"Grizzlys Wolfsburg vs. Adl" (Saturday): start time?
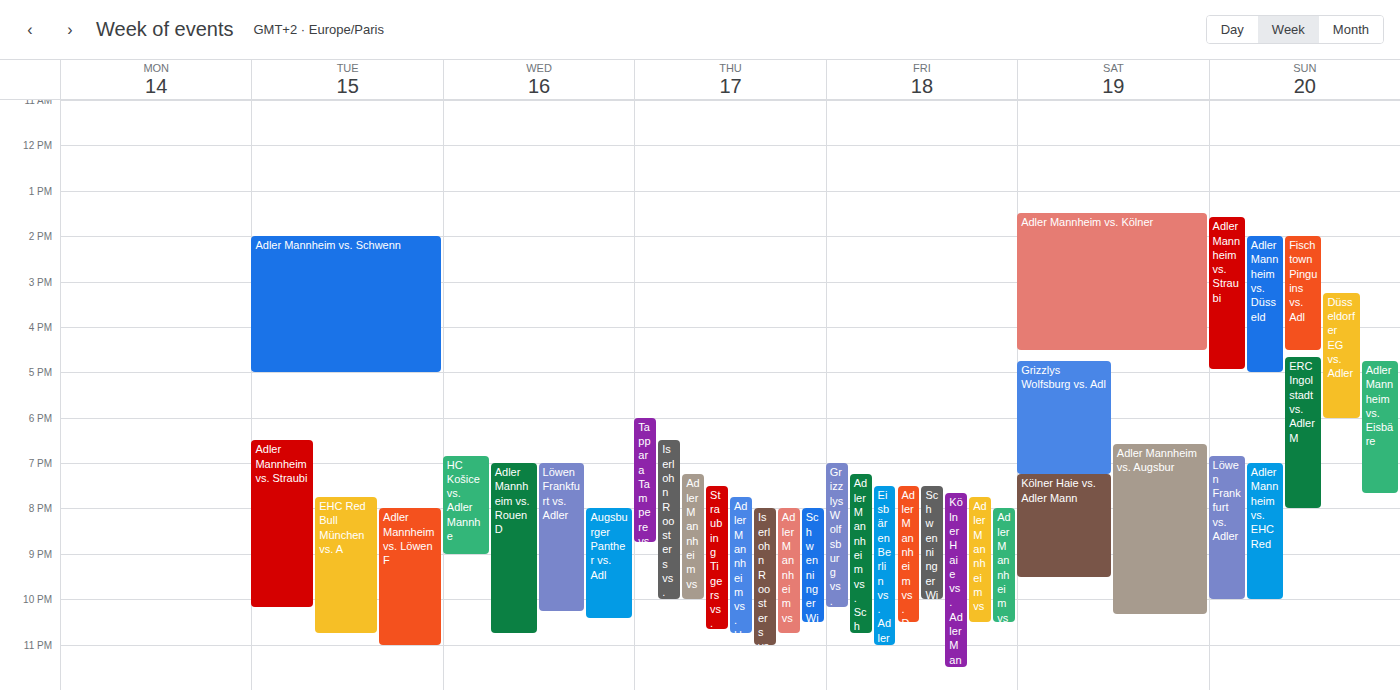
4:45 PM